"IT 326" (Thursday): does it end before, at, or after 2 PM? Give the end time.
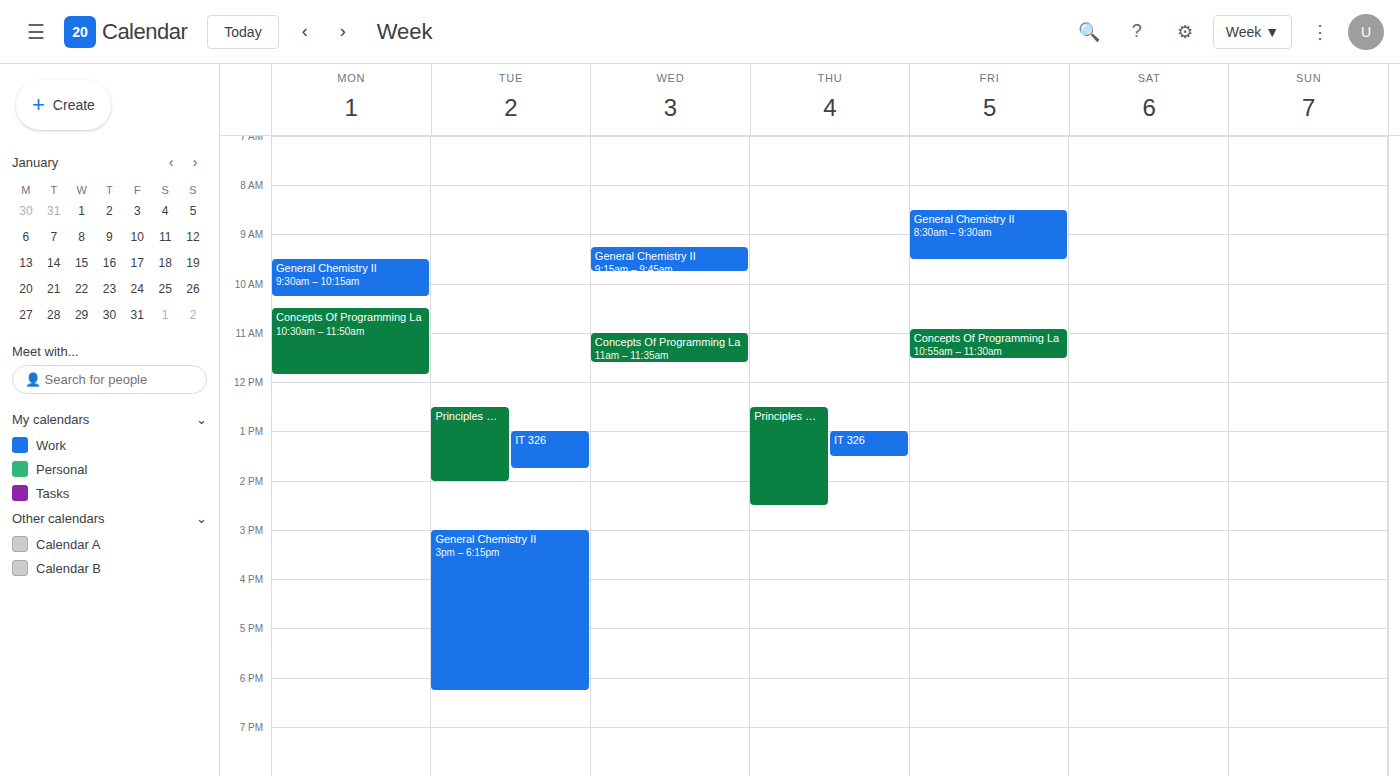
1:30 PM -- before 2 PM, 30 minutes above the 2 PM line.